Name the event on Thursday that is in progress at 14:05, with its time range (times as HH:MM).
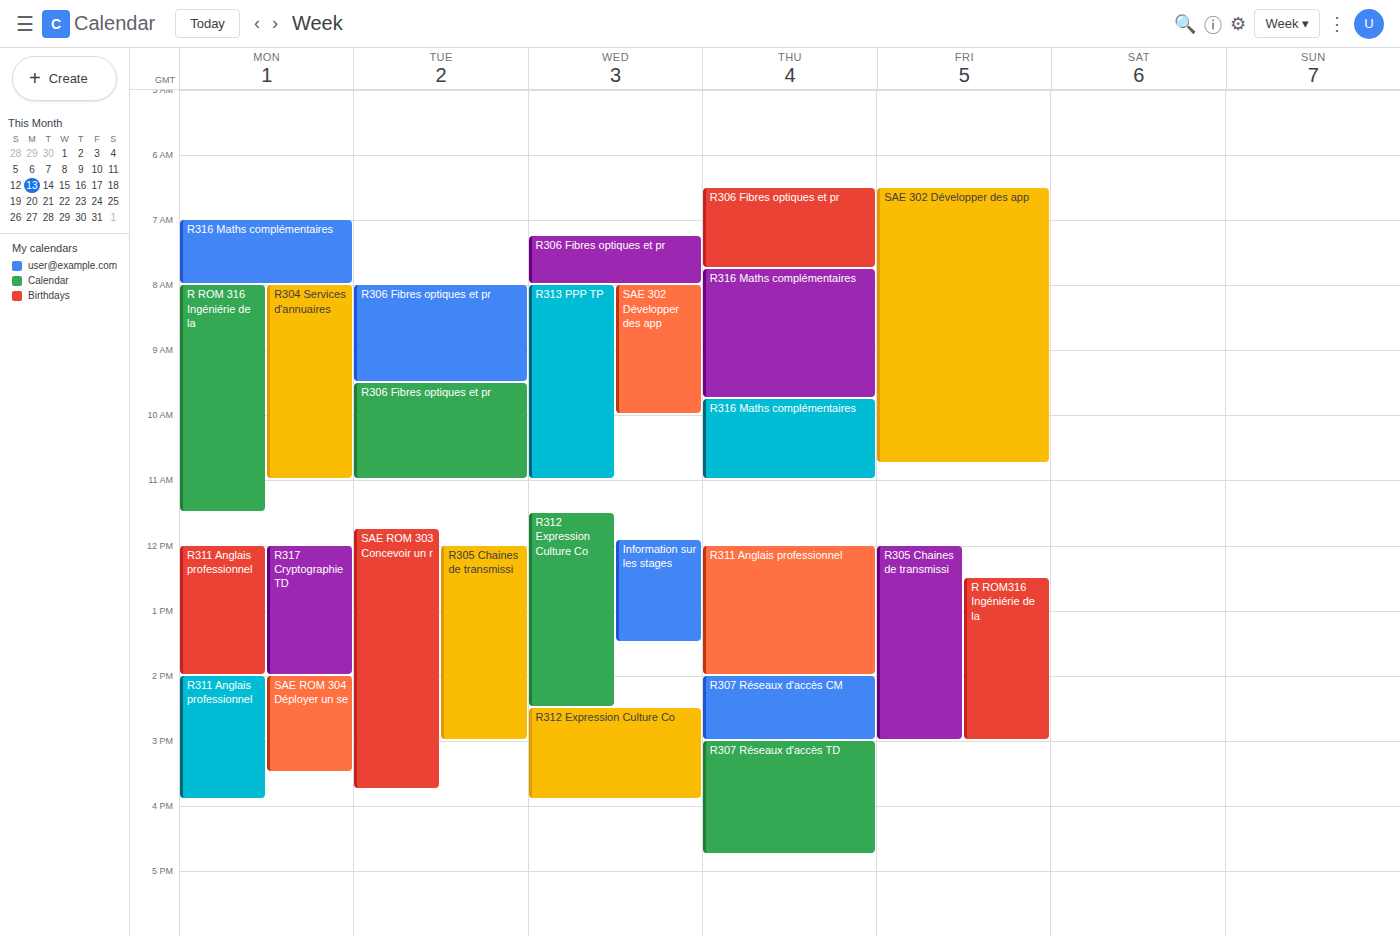
"R307 Réseaux d'accès CM", 14:00 to 15:00